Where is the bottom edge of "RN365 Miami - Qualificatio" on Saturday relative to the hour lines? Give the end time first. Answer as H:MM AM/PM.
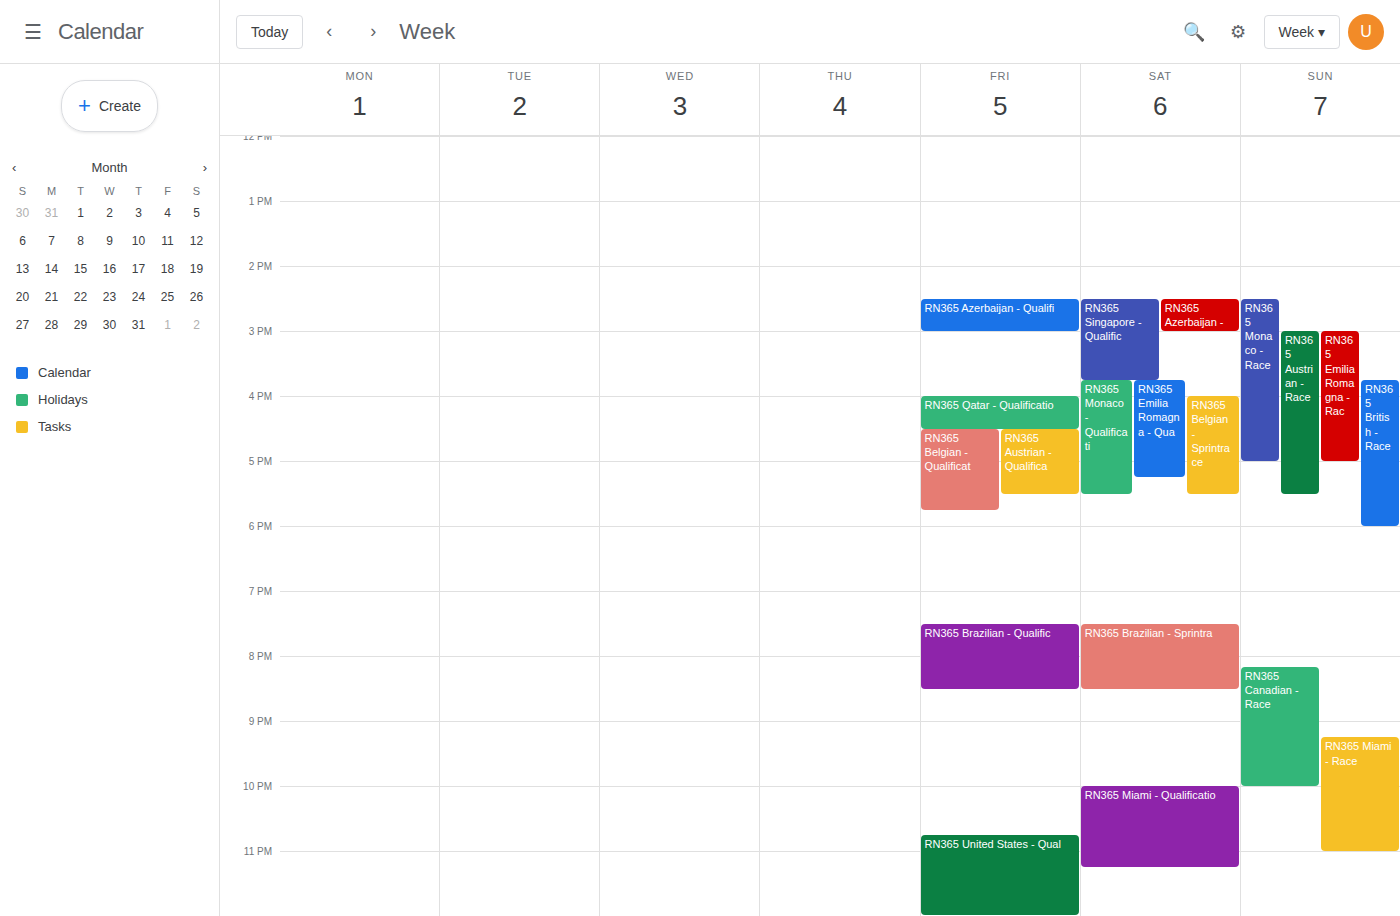
11:15 PM -- neither: a quarter of the way from the 11 PM line to the 12 AM line.